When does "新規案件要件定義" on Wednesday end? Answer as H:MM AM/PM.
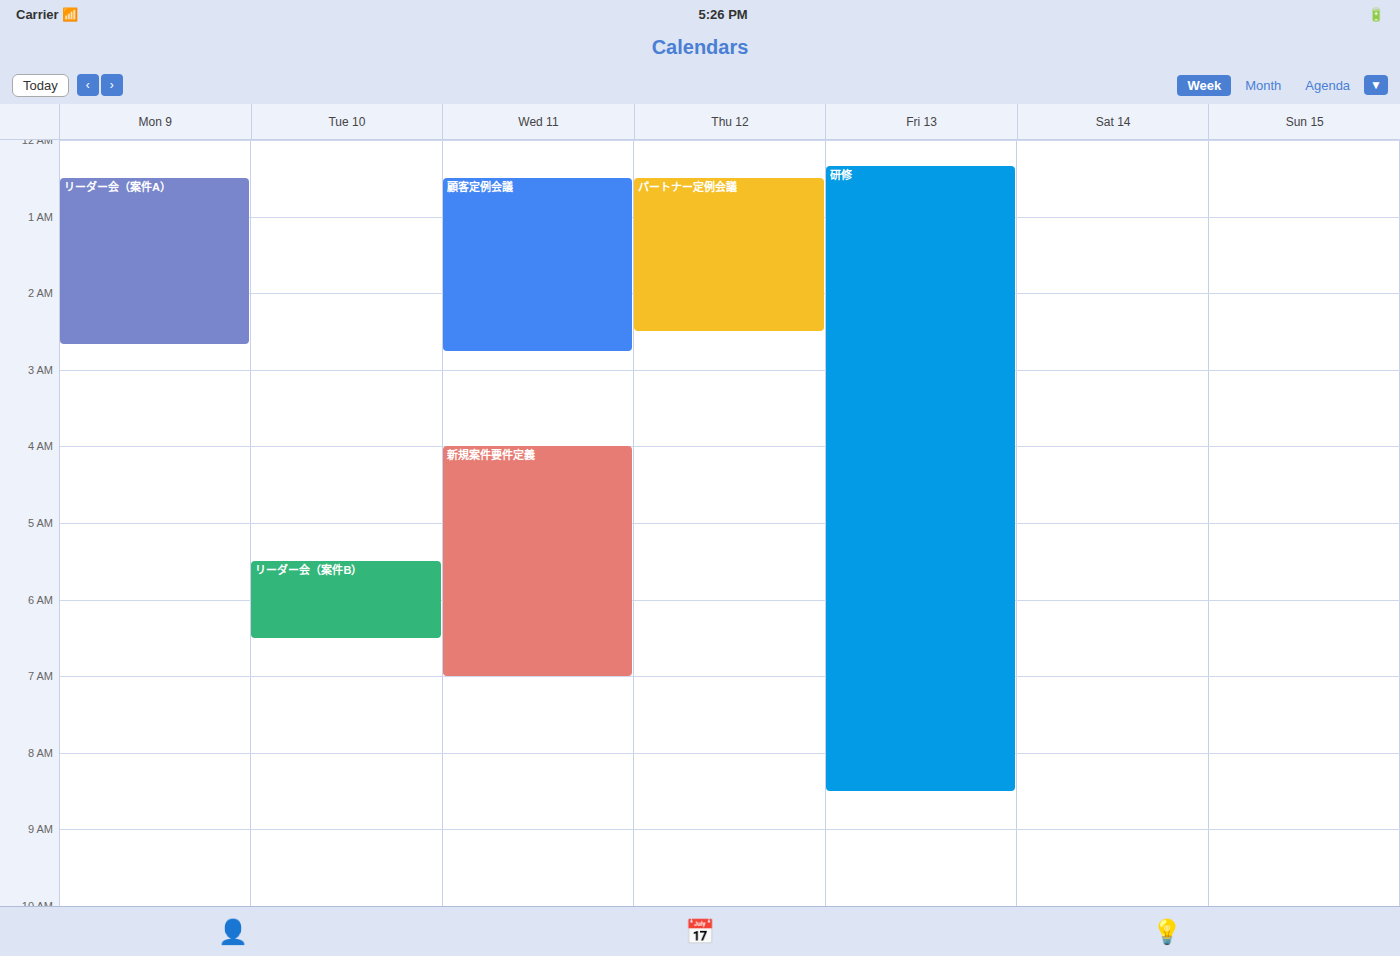
7:00 AM